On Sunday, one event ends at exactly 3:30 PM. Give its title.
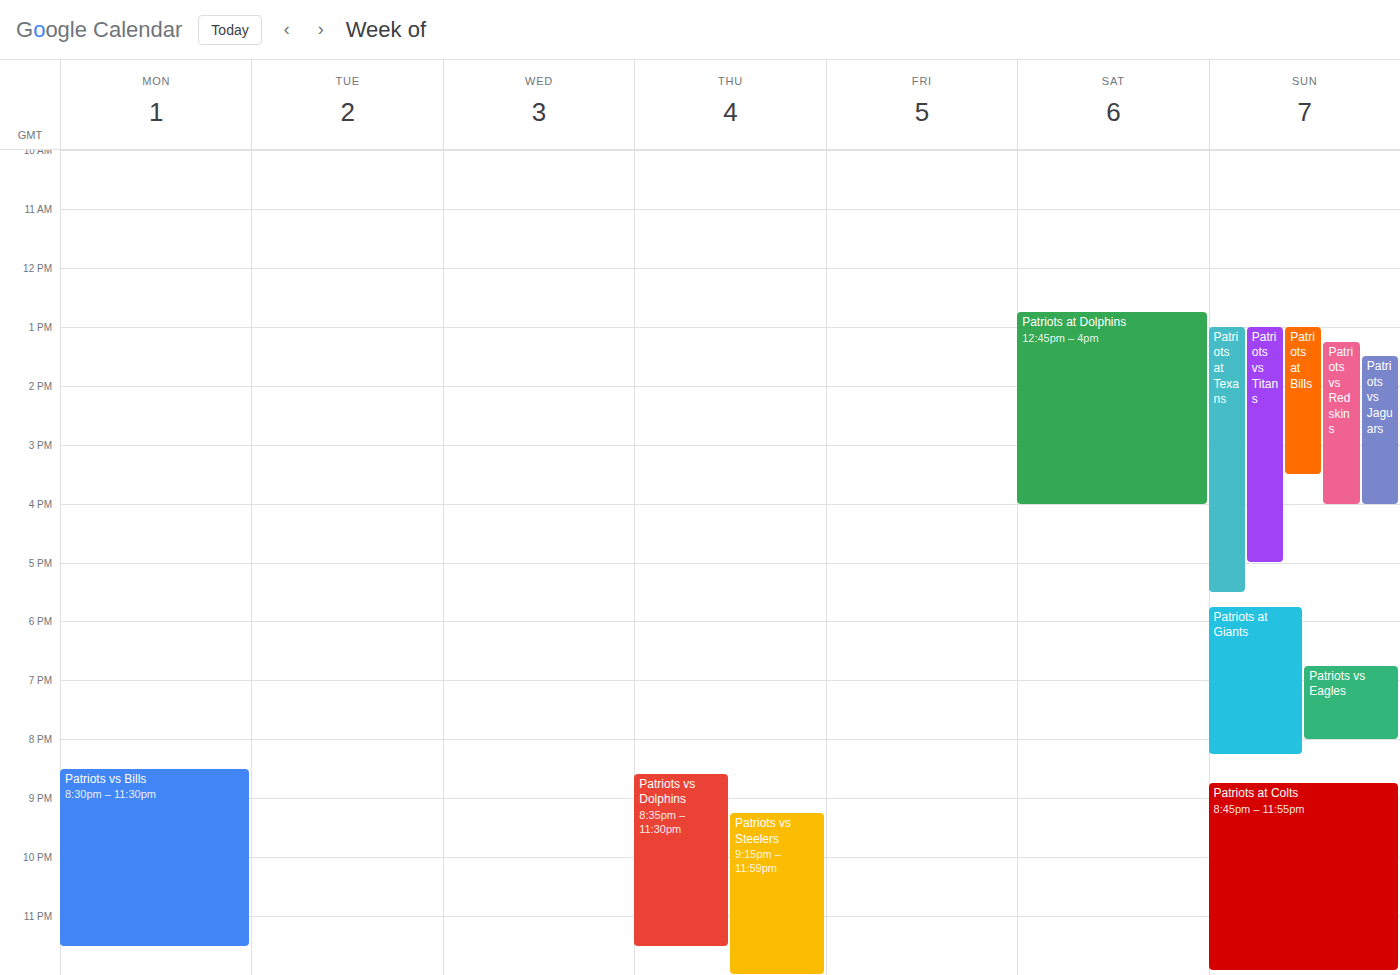
"Patriots at Bills"